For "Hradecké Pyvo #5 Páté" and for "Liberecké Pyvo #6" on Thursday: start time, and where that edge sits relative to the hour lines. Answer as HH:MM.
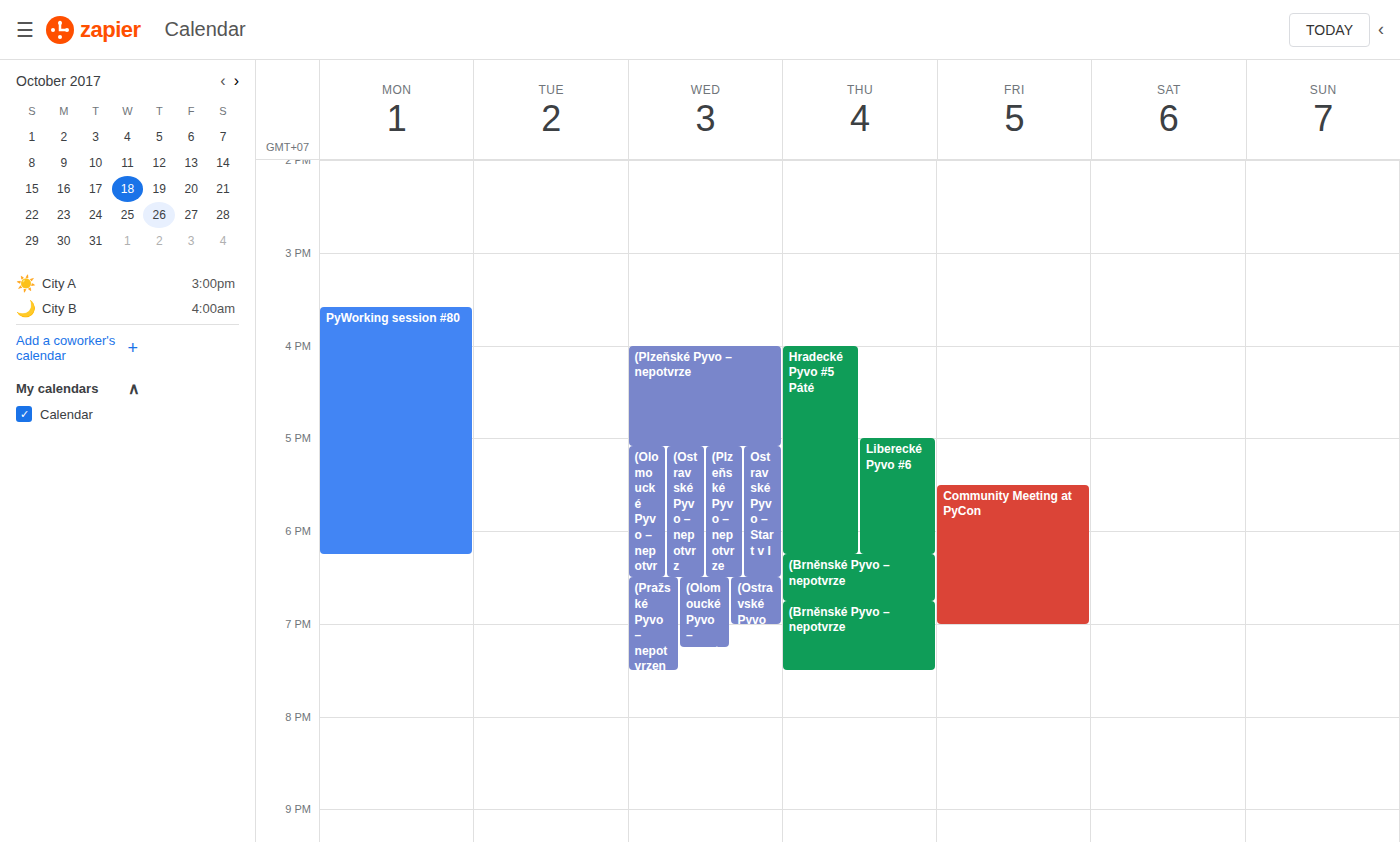
"Hradecké Pyvo #5 Páté": 16:00, exactly on the 16:00 line. "Liberecké Pyvo #6": 17:00, exactly on the 17:00 line.